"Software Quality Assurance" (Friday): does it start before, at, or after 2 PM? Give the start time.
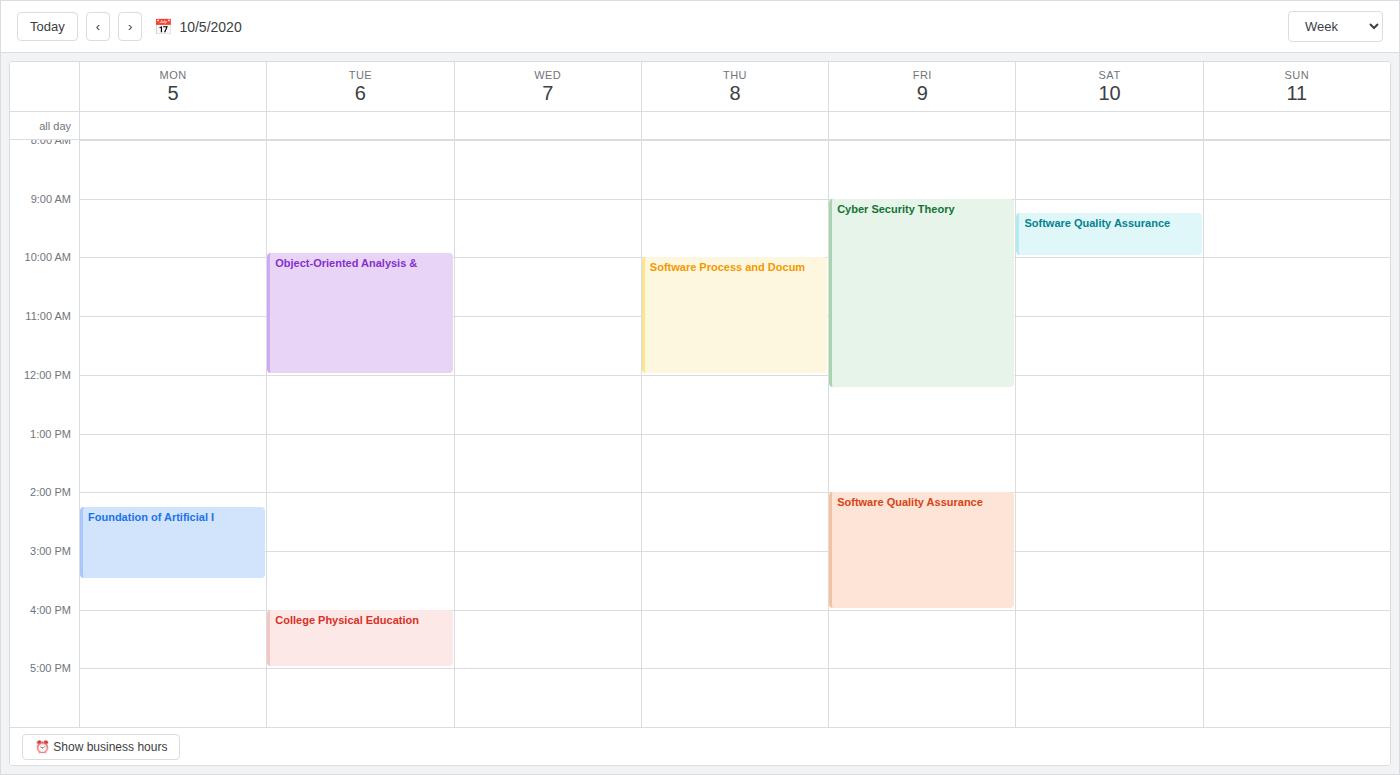
2:00 PM -- exactly at 2 PM, on the 2 PM line.